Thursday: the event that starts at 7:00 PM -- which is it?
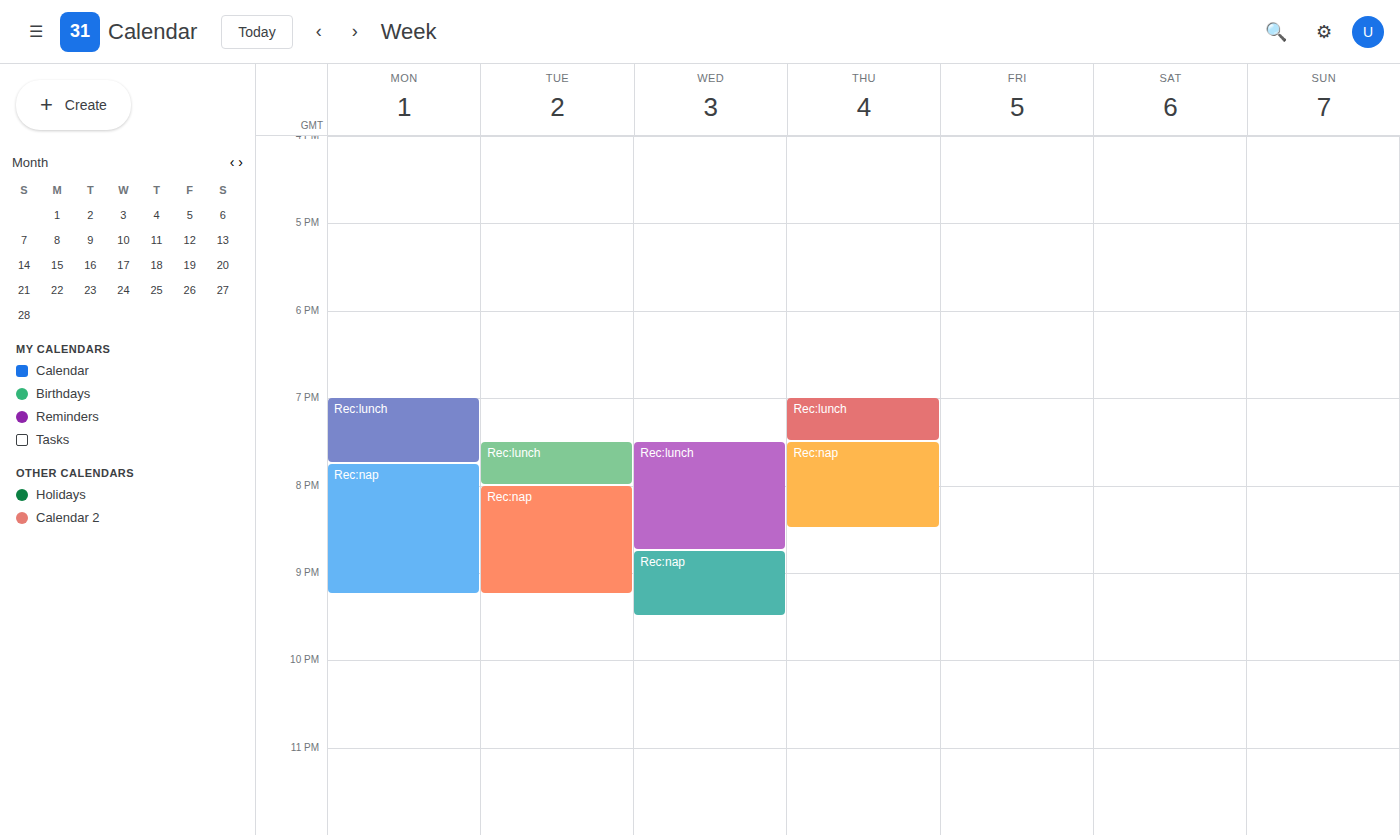
"Rec:lunch"